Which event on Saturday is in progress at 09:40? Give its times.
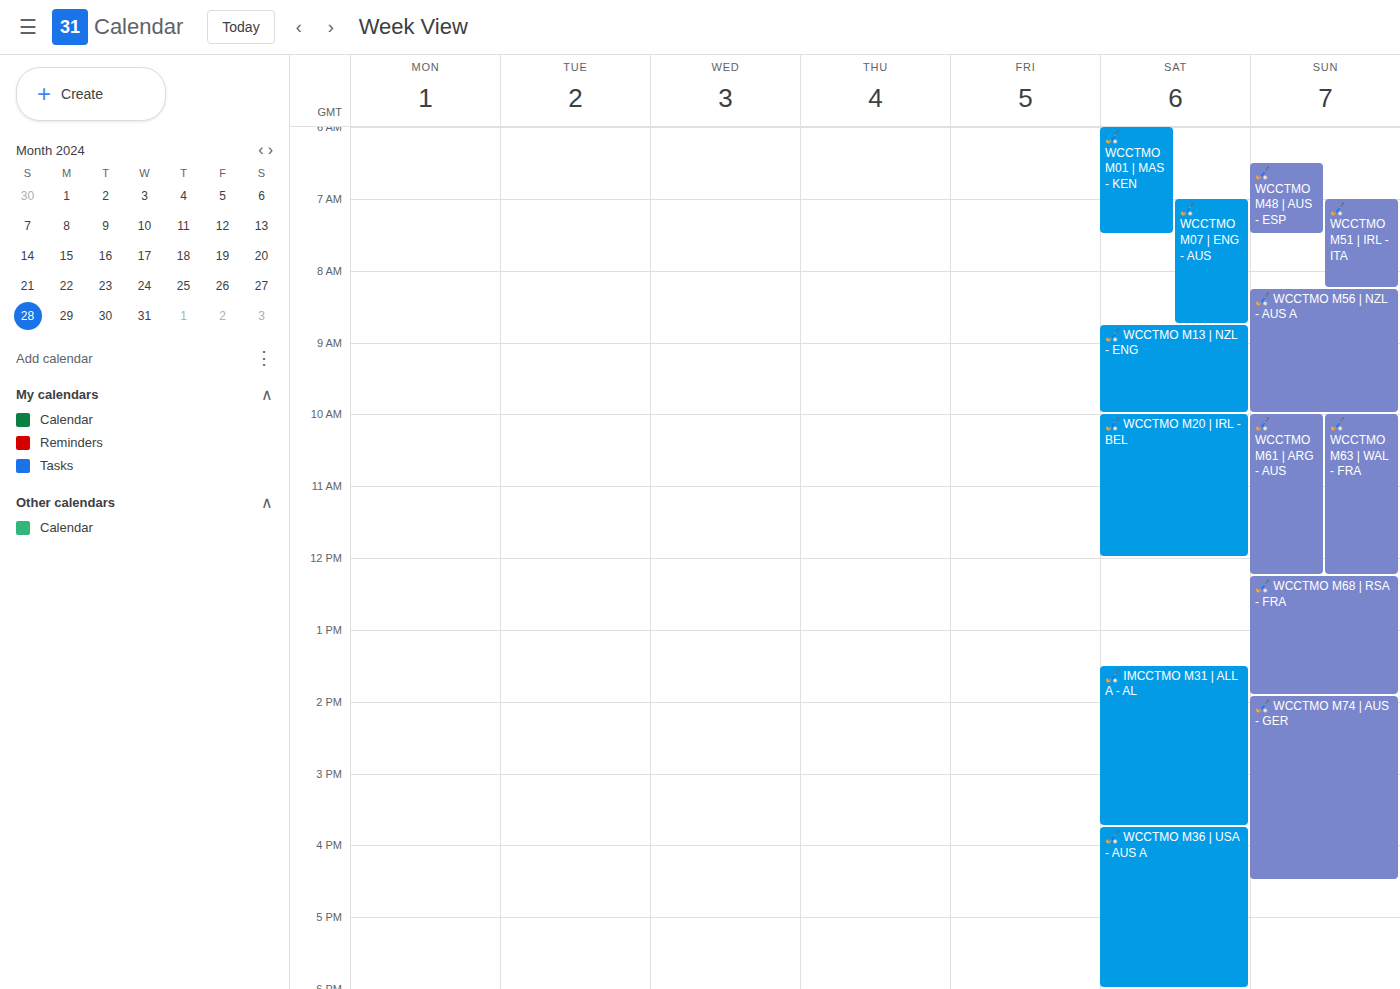
"🏑 WCCTMO M13 | NZL - ENG", 08:45 to 10:00